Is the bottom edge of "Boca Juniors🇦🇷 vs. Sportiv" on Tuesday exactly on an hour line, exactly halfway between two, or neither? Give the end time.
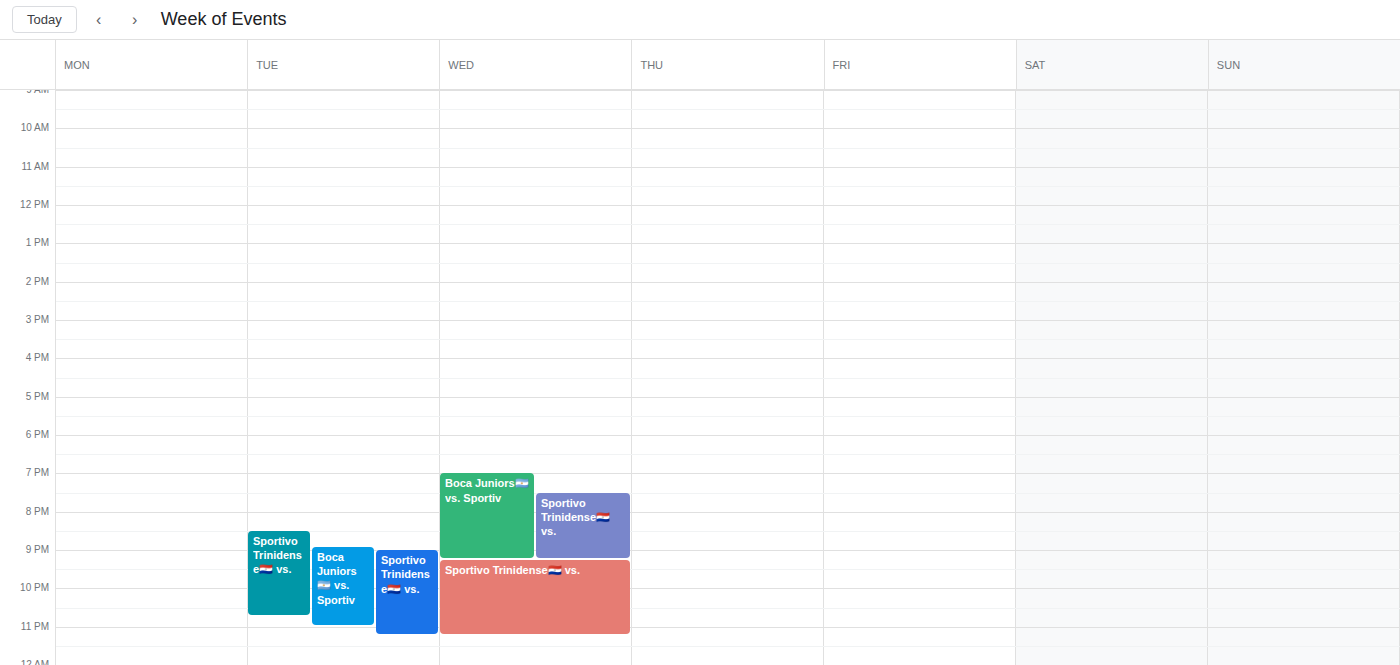
11:00 PM -- exactly on the 11 PM line.